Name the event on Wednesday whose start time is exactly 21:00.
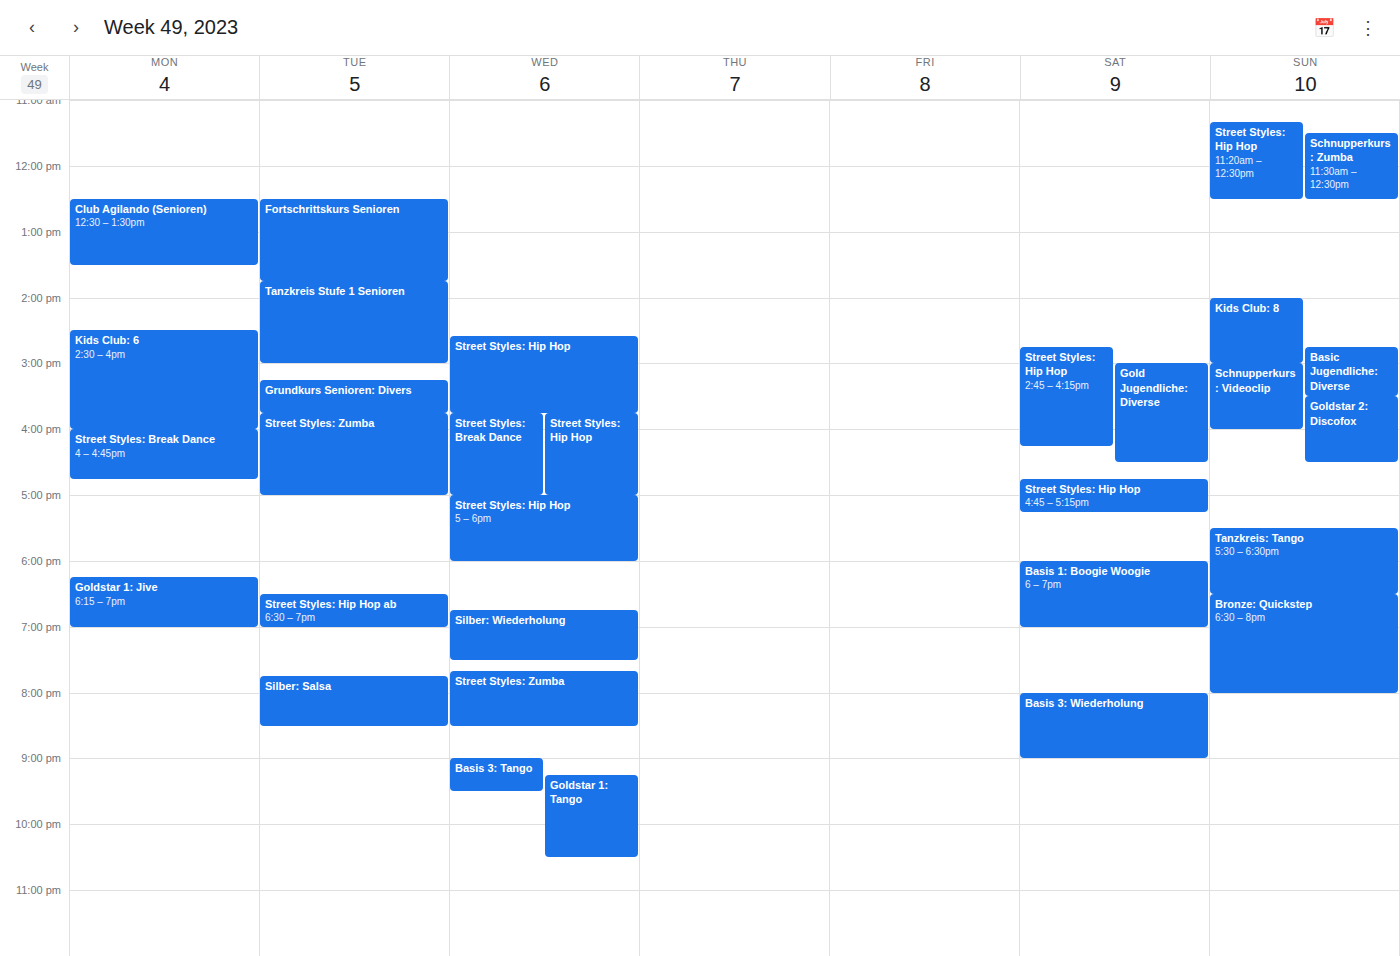
"Basis 3: Tango"